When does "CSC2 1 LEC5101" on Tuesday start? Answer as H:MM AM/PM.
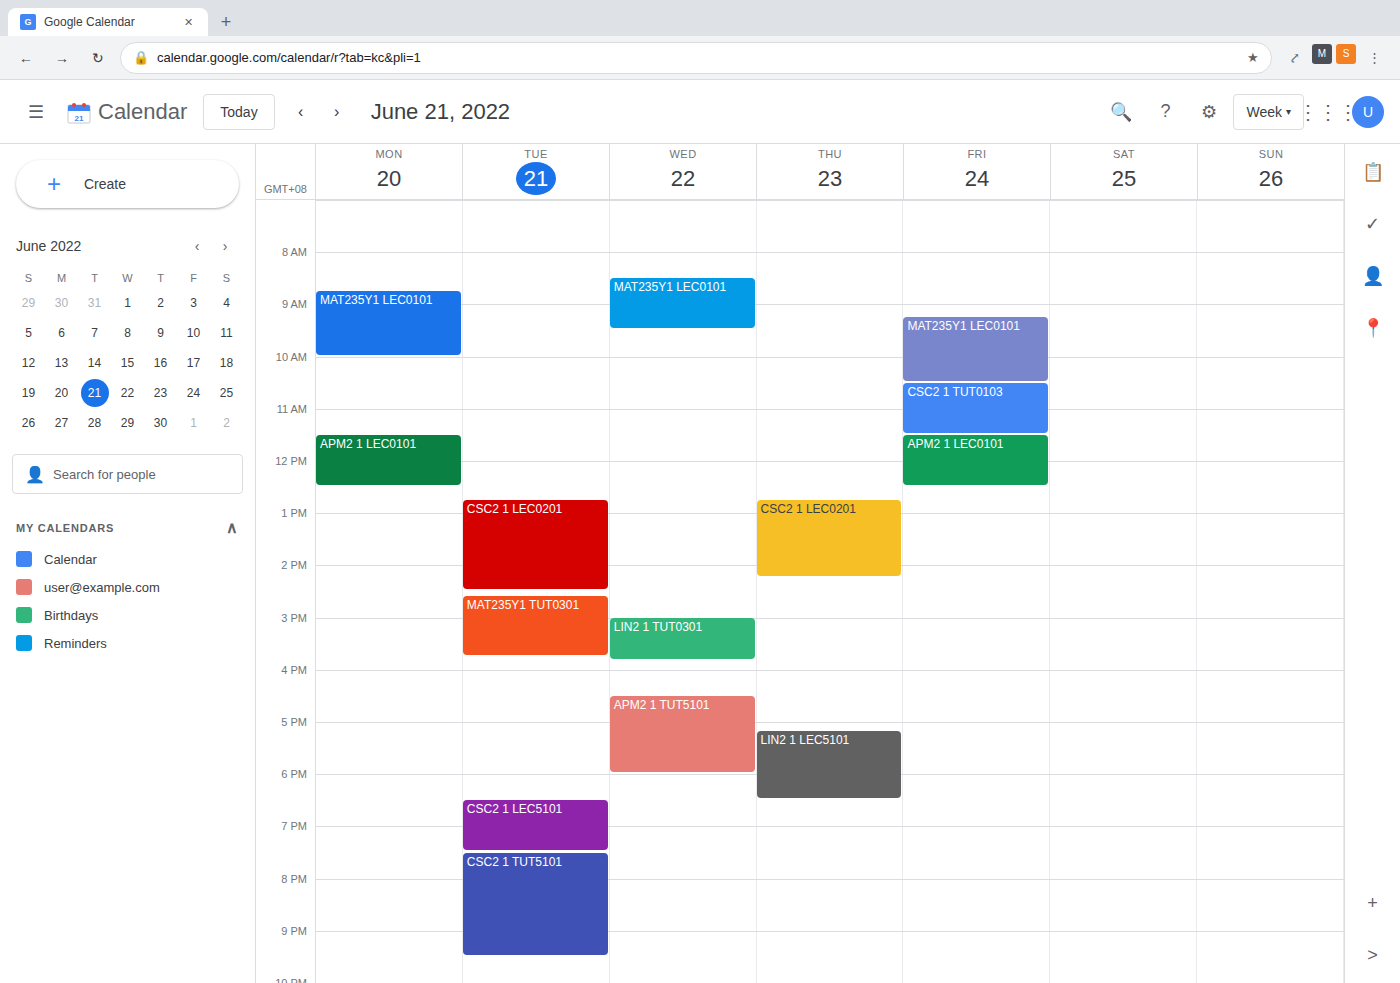
6:30 PM